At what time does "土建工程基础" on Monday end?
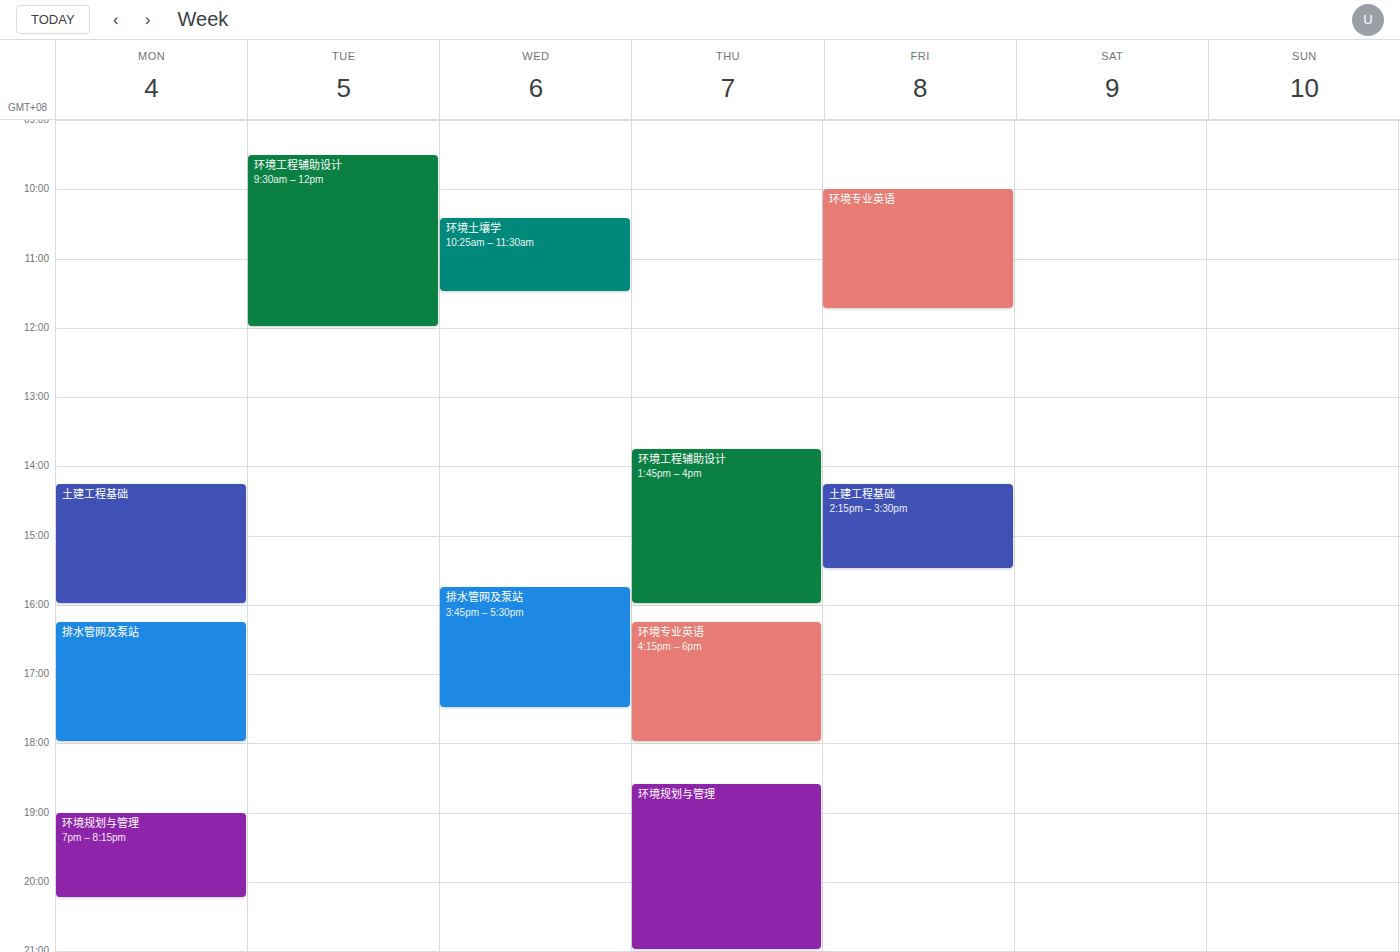
4:00 PM